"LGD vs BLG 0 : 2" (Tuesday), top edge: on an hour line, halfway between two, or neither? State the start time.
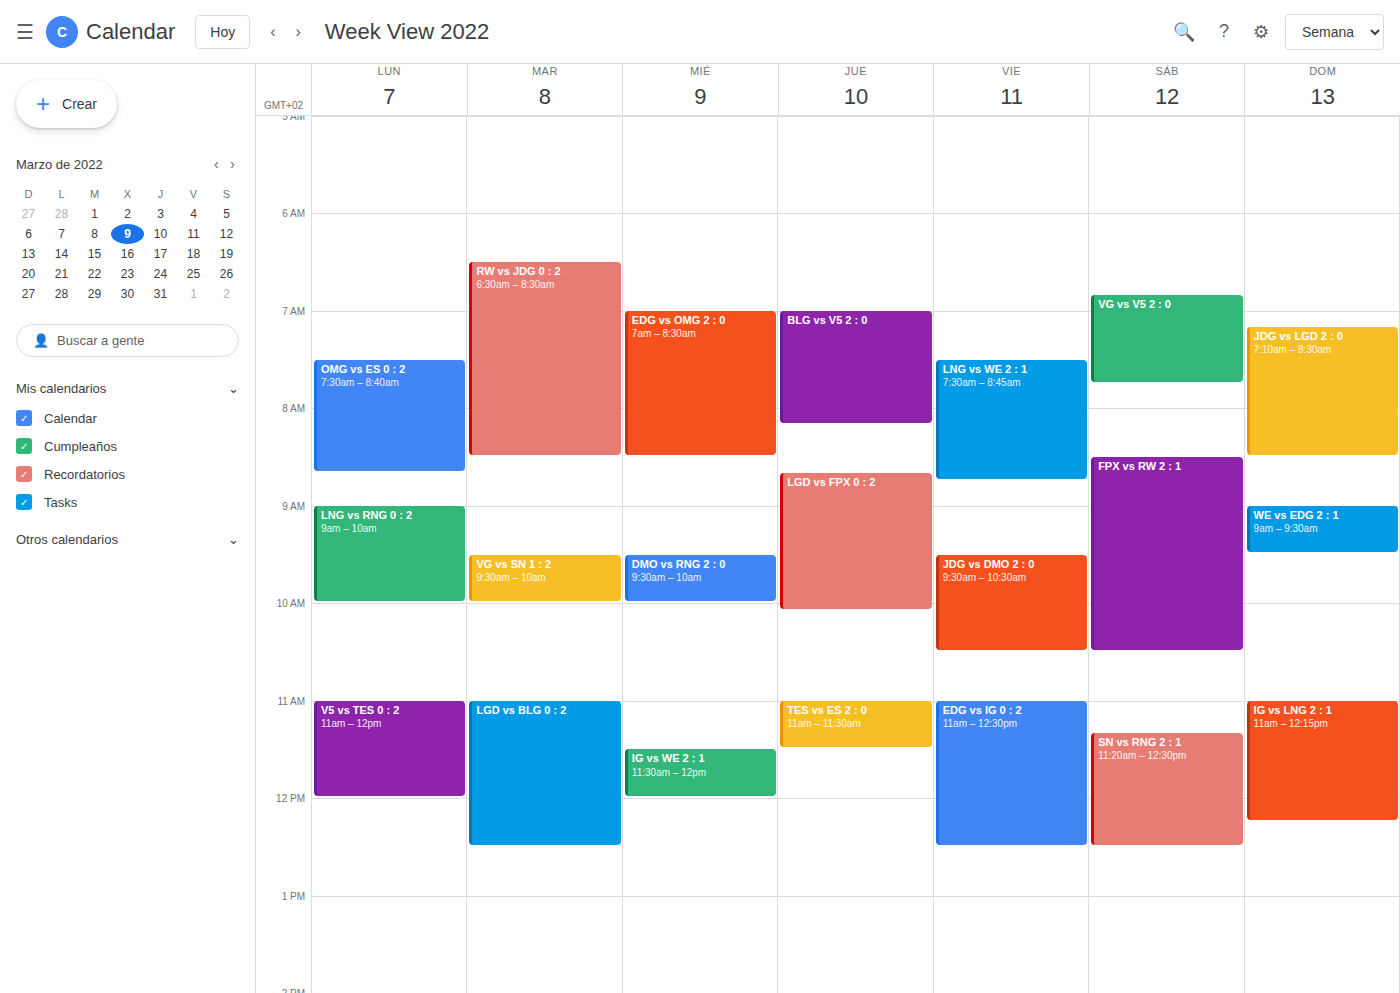
11:00 AM -- exactly on the 11 AM line.